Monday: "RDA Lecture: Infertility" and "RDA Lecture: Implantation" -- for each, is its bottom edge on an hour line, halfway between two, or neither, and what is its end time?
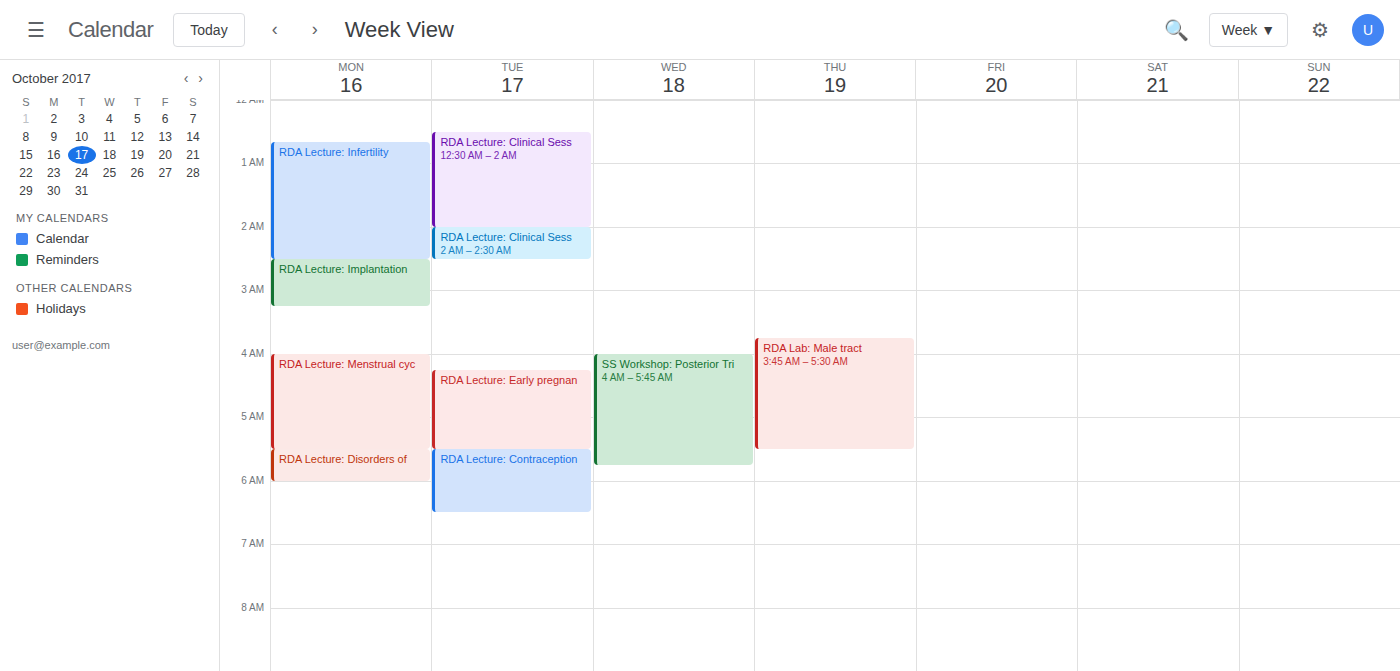
"RDA Lecture: Infertility": 2:30 AM, halfway between the 2 AM and 3 AM lines. "RDA Lecture: Implantation": 3:15 AM, neither: a quarter of the way from the 3 AM line to the 4 AM line.